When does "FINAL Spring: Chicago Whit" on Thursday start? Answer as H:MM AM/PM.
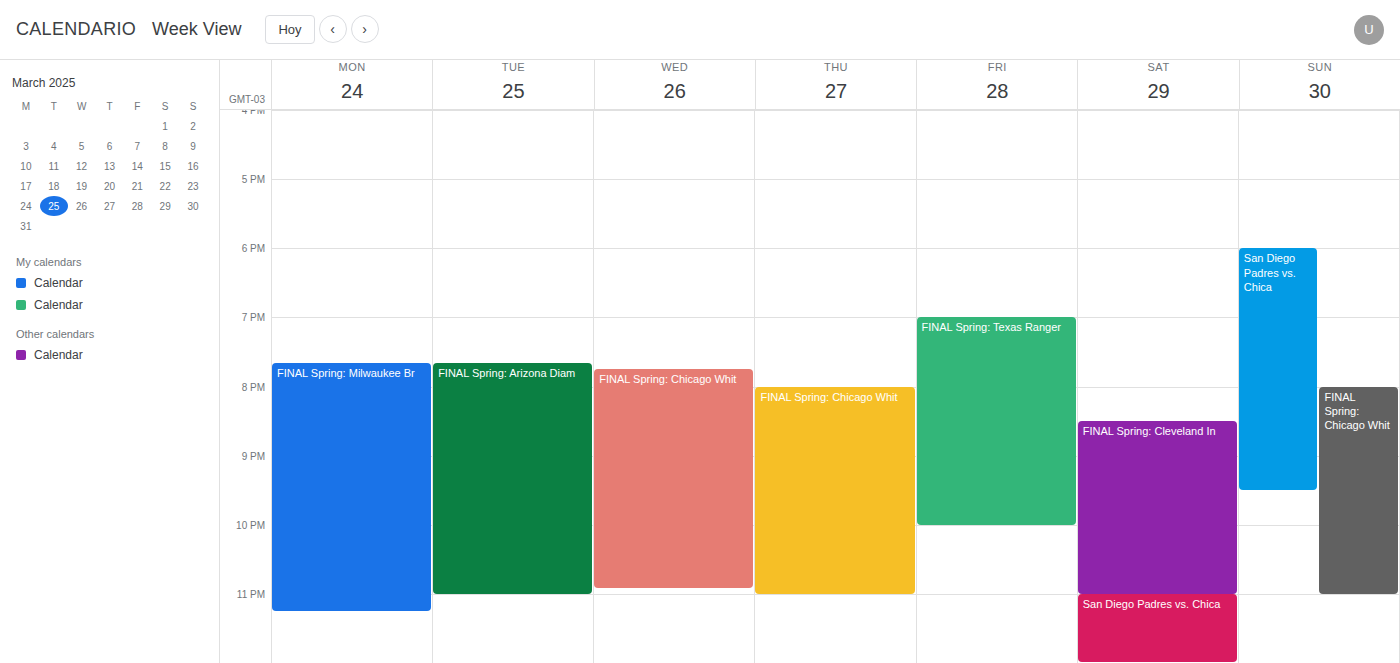
8:00 PM